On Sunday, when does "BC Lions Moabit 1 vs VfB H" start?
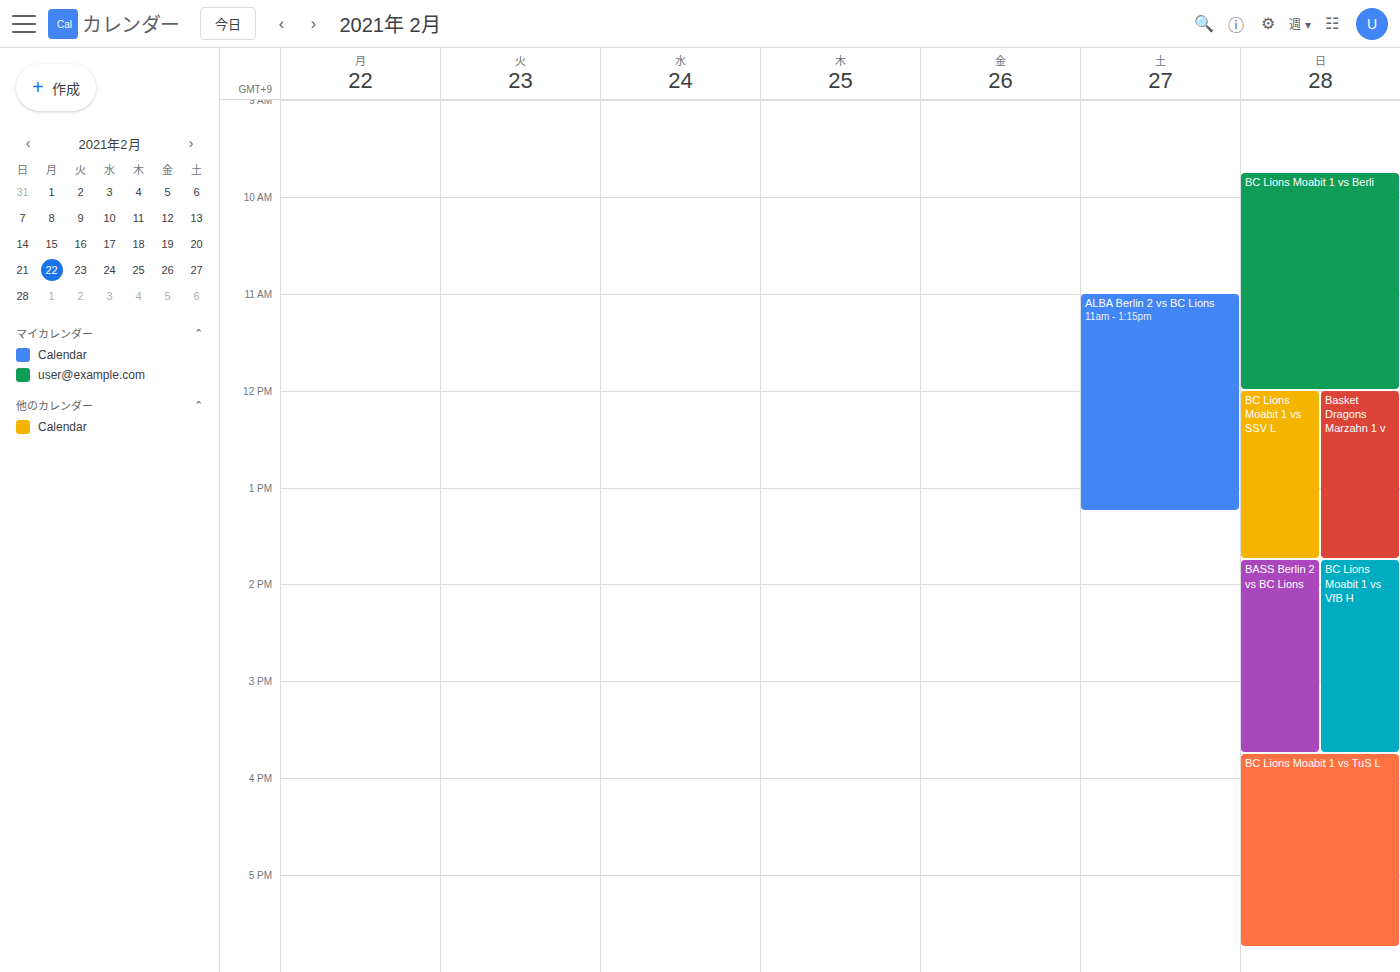
1:45 PM